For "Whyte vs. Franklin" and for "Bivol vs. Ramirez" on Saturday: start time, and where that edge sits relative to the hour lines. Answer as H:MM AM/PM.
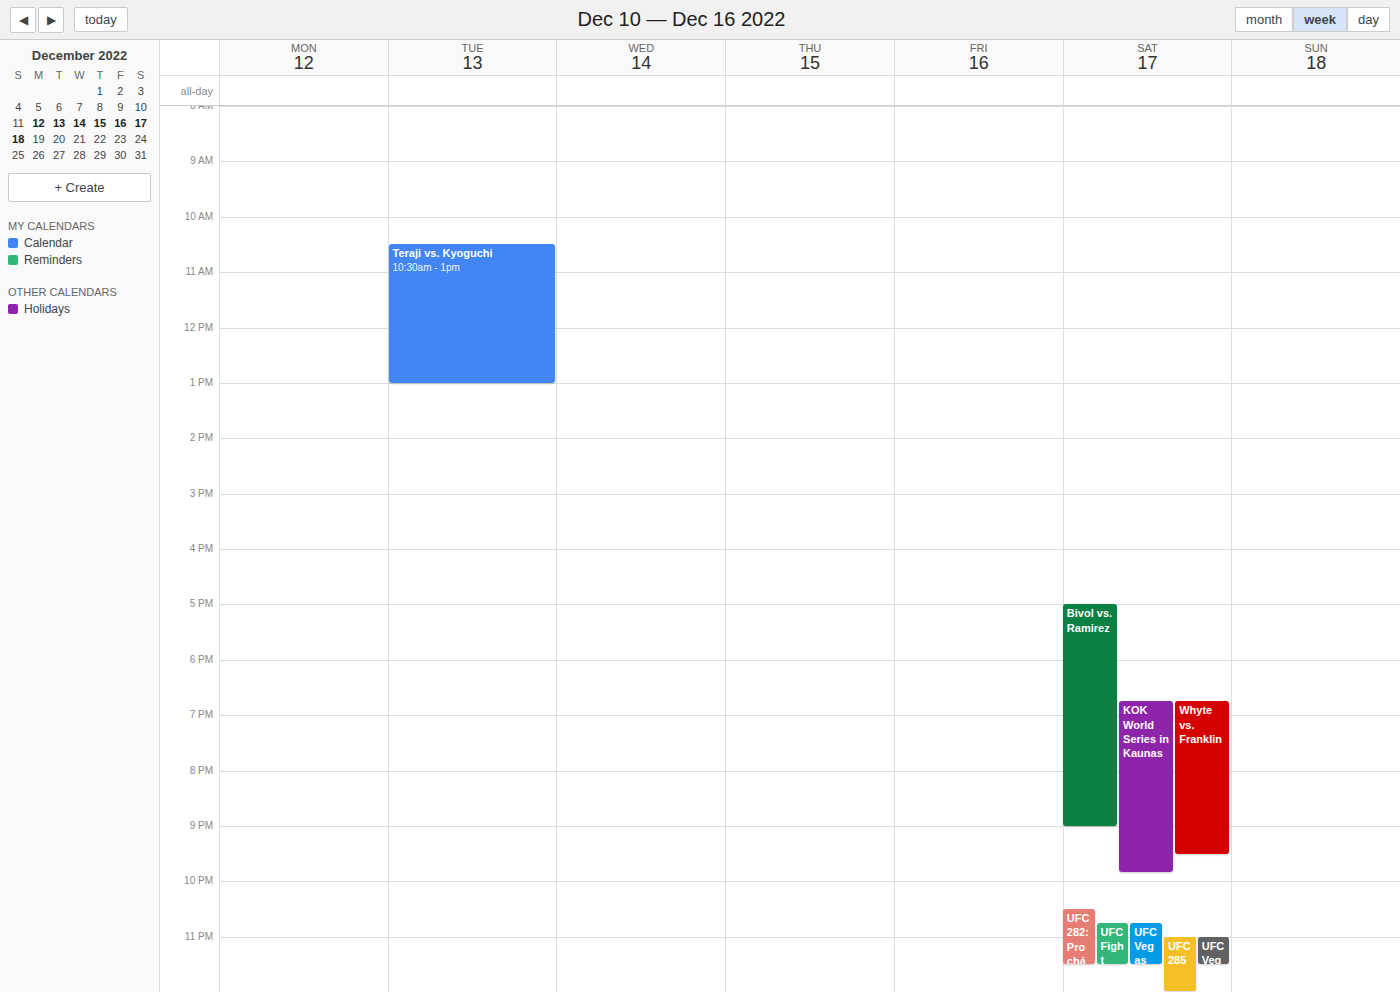
"Whyte vs. Franklin": 6:45 PM, neither: three quarters of the way from the 6 PM line to the 7 PM line. "Bivol vs. Ramirez": 5:00 PM, exactly on the 5 PM line.